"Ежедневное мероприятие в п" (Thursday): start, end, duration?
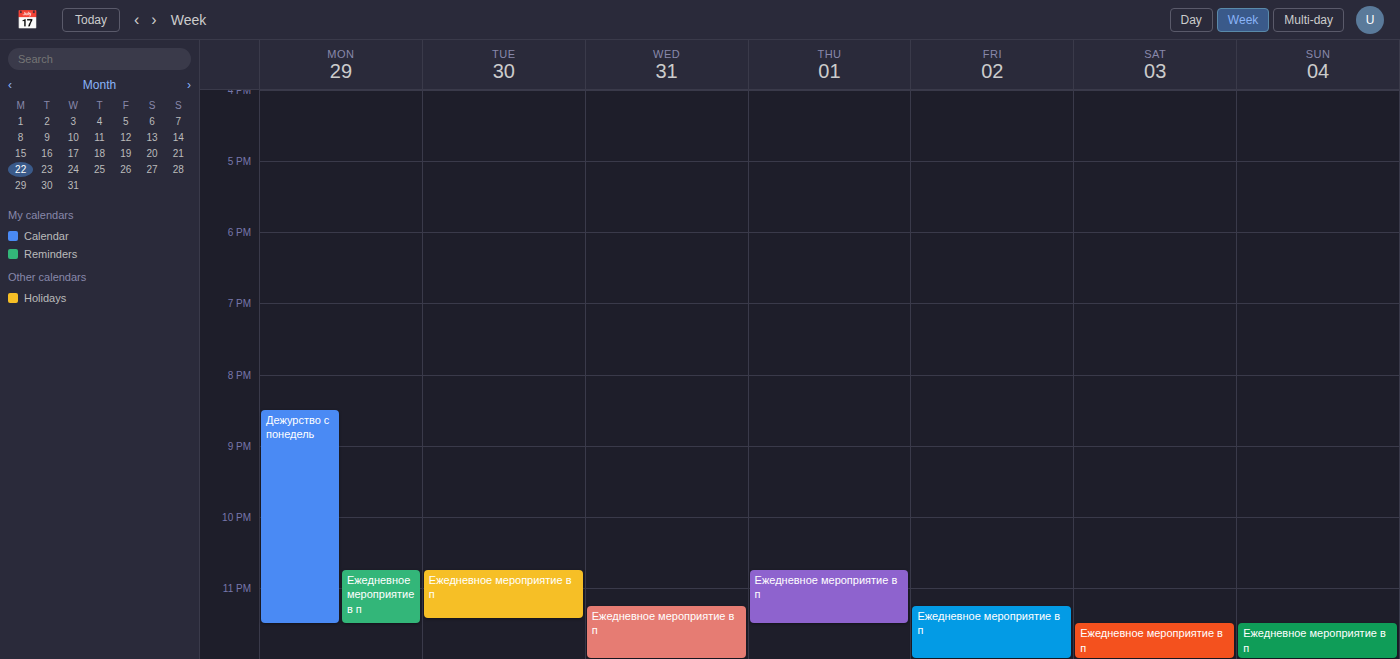
10:45 PM to 11:30 PM, 45 minutes